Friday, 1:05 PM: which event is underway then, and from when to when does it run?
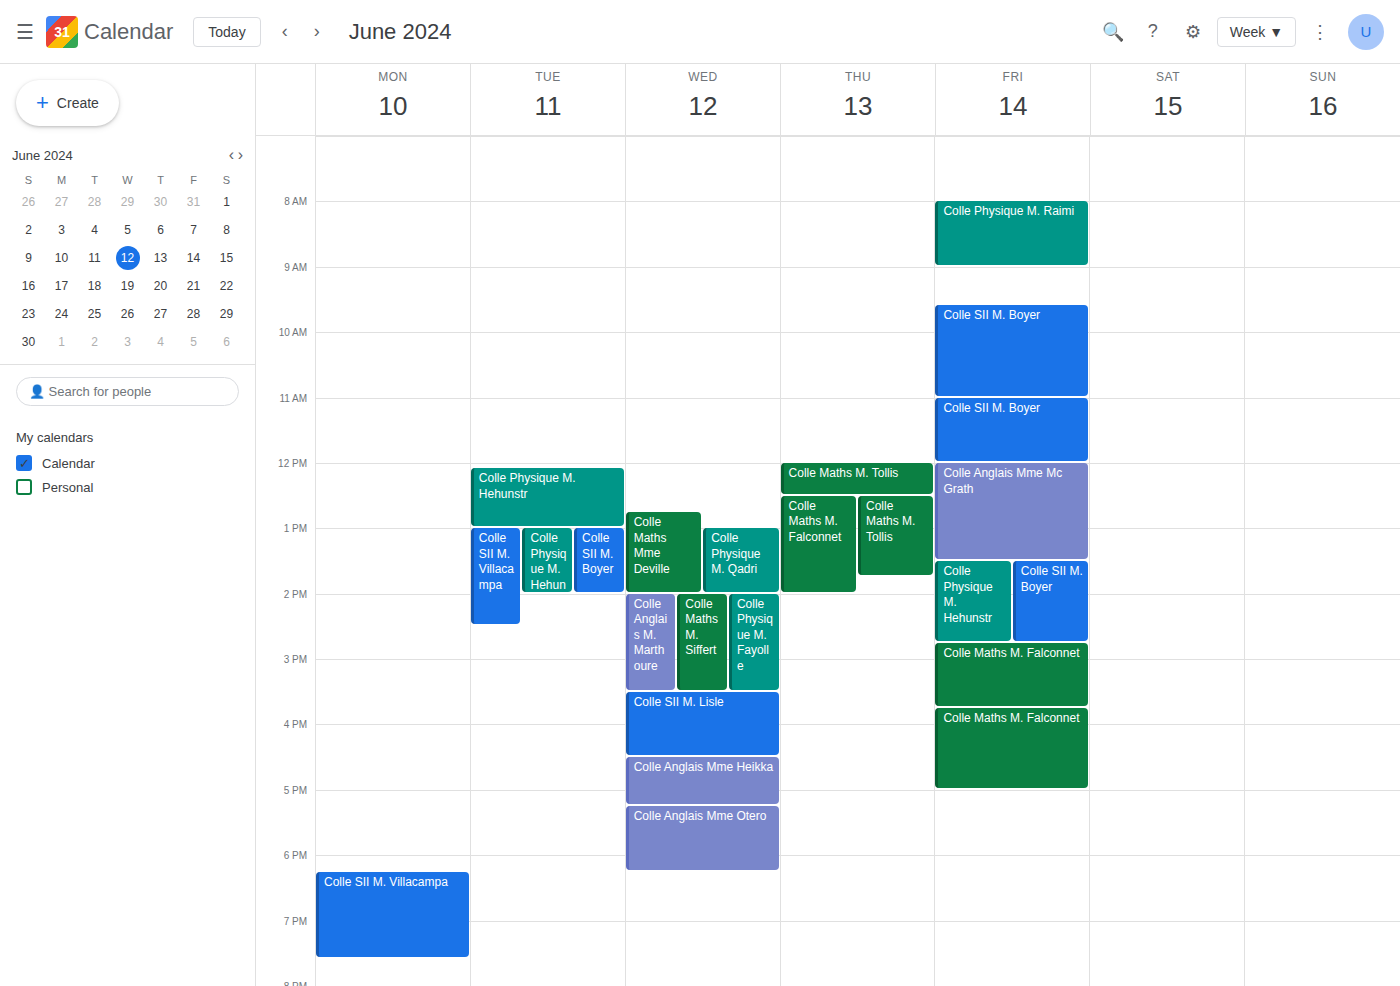
"Colle Anglais Mme Mc Grath", 12:00 PM to 1:30 PM